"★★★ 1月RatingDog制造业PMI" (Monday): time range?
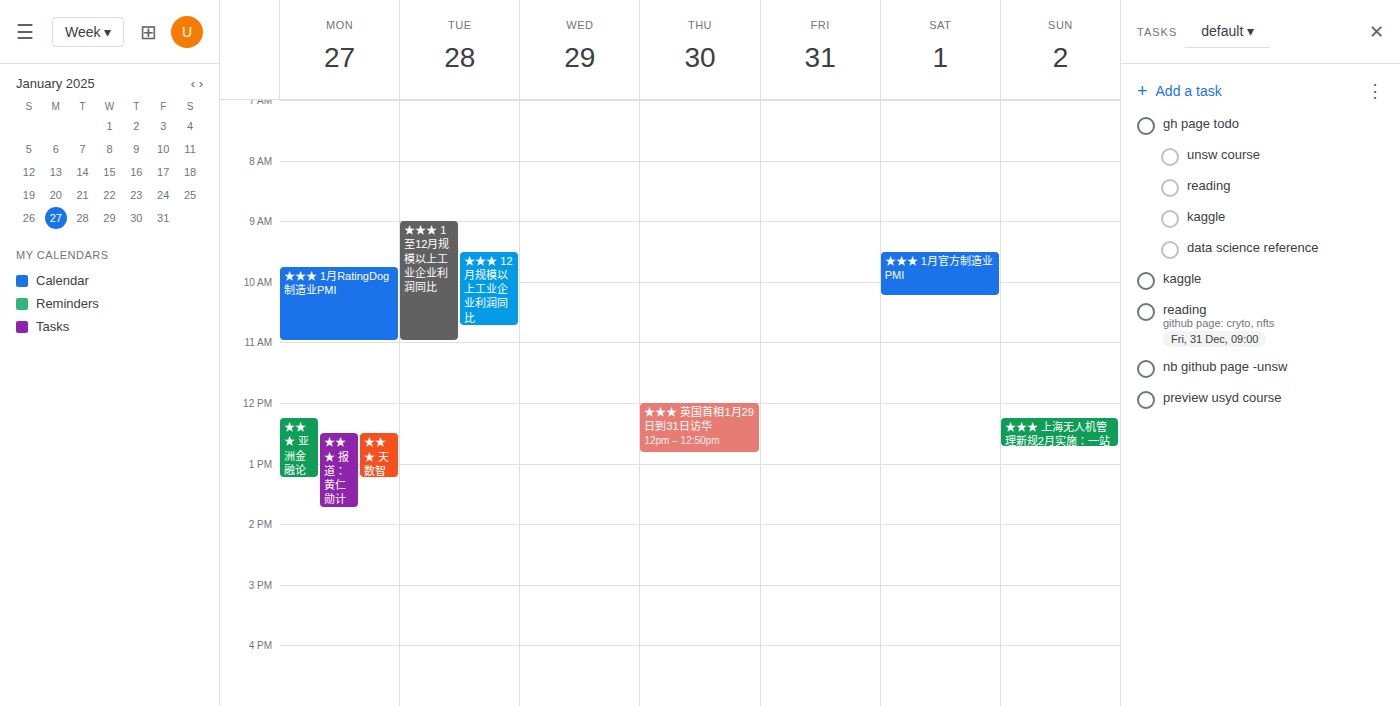
9:45 AM to 11:00 AM